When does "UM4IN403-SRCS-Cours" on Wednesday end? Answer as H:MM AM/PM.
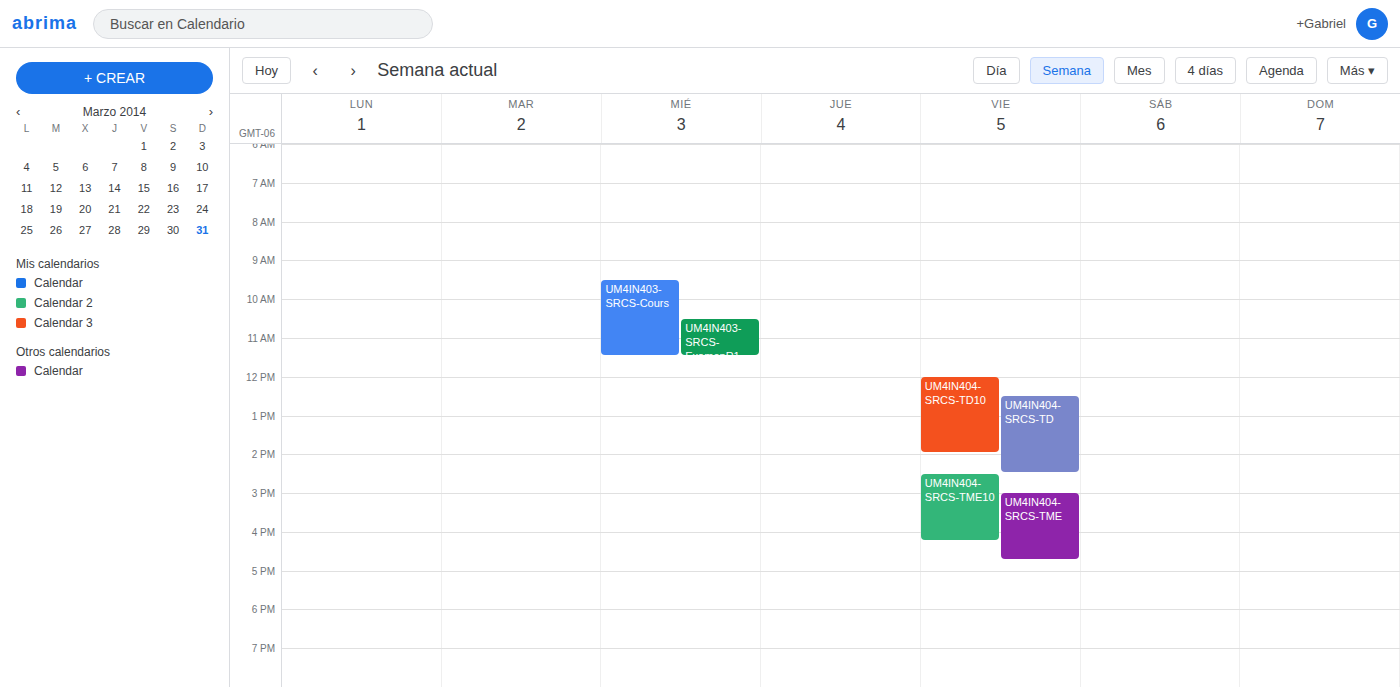
11:30 AM